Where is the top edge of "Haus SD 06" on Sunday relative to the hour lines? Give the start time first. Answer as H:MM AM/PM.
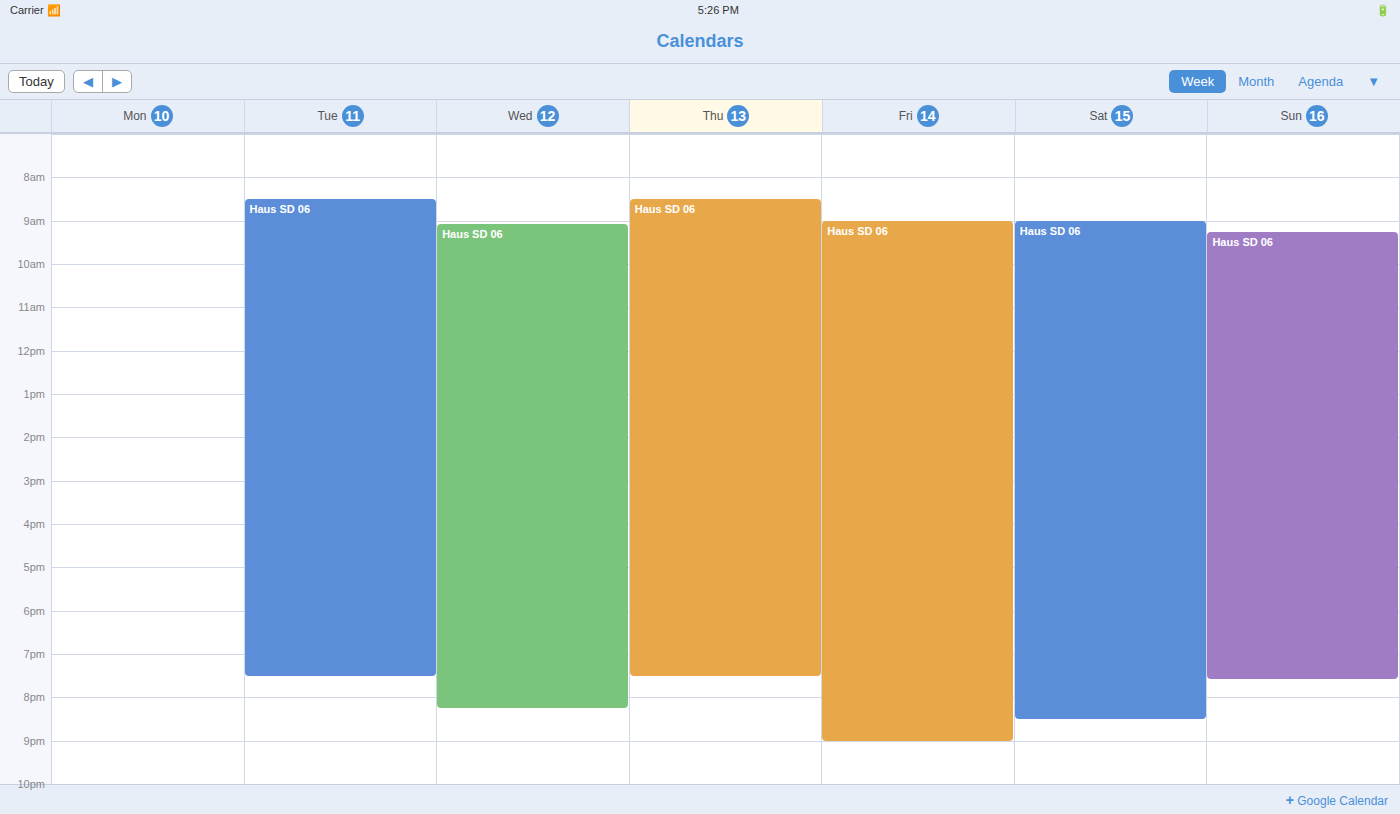
9:15 AM -- neither: a quarter of the way from the 9 AM line to the 10 AM line.